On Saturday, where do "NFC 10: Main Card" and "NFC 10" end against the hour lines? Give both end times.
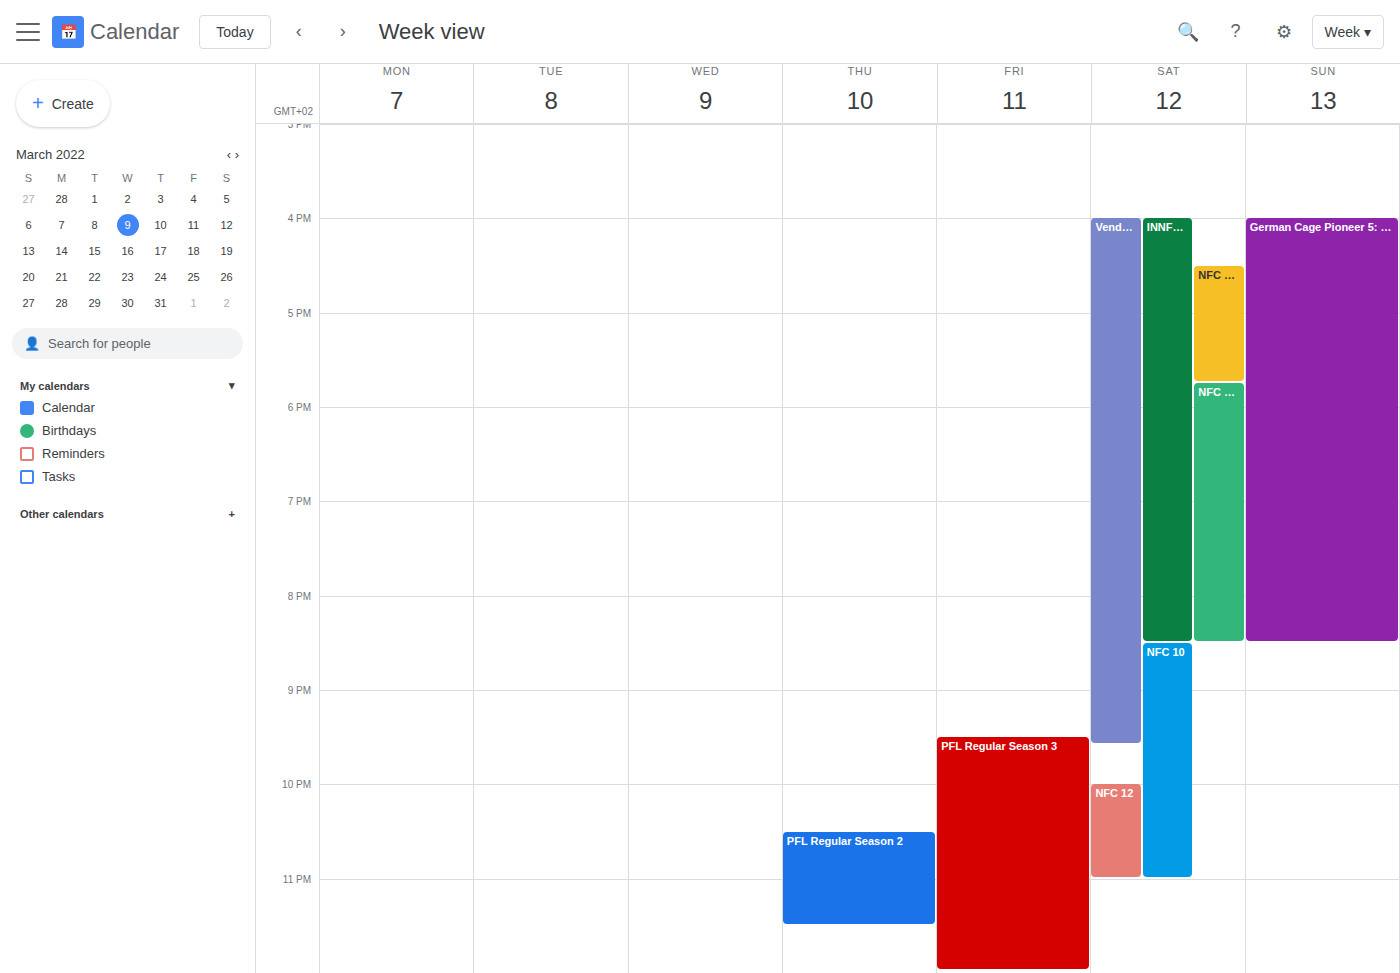
"NFC 10: Main Card": 8:30 PM, halfway between the 8 PM and 9 PM lines. "NFC 10": 11:00 PM, exactly on the 11 PM line.